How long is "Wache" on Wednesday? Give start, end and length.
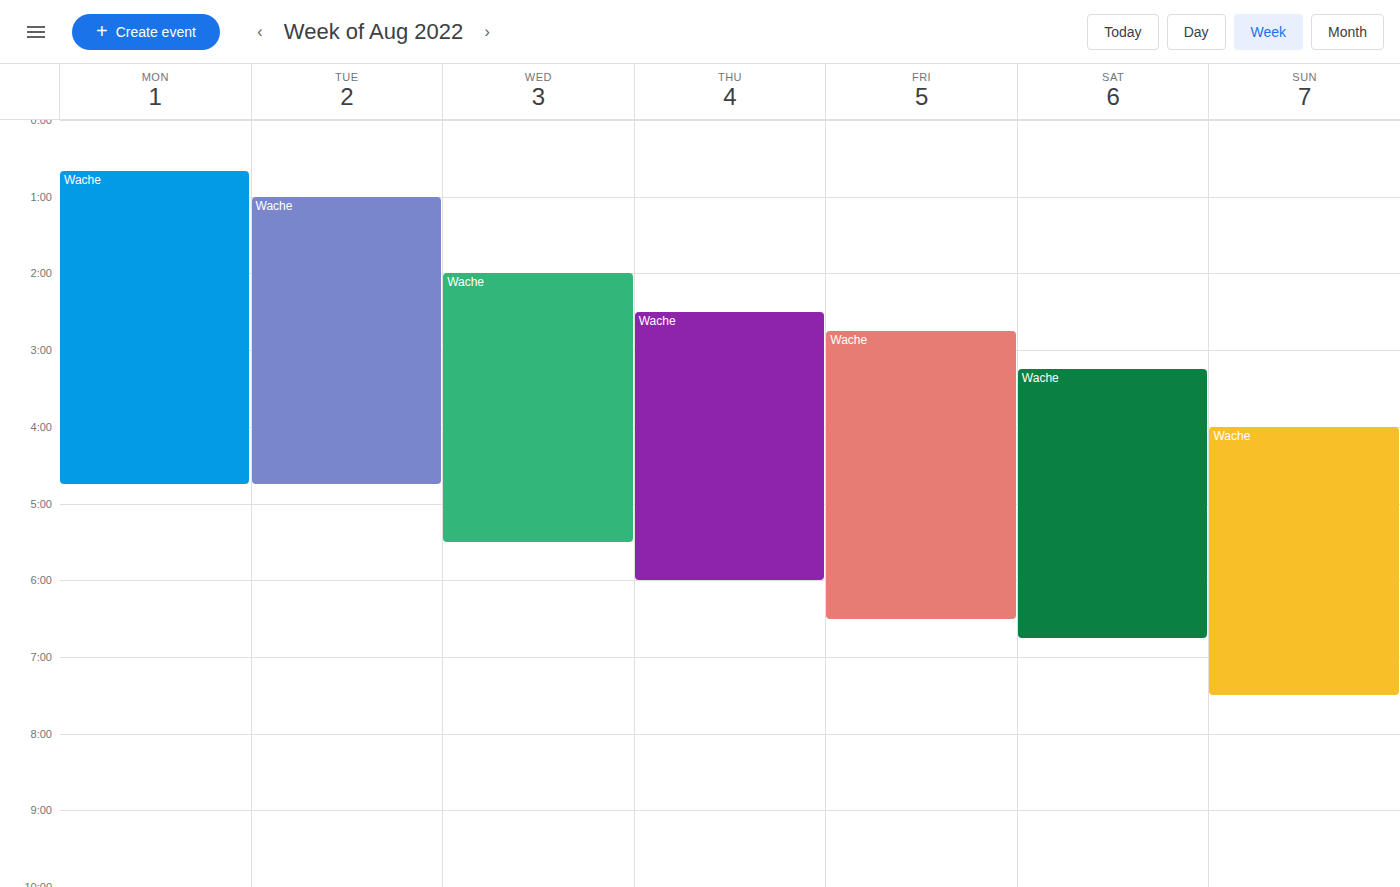
02:00 to 05:30, 3 hours 30 minutes